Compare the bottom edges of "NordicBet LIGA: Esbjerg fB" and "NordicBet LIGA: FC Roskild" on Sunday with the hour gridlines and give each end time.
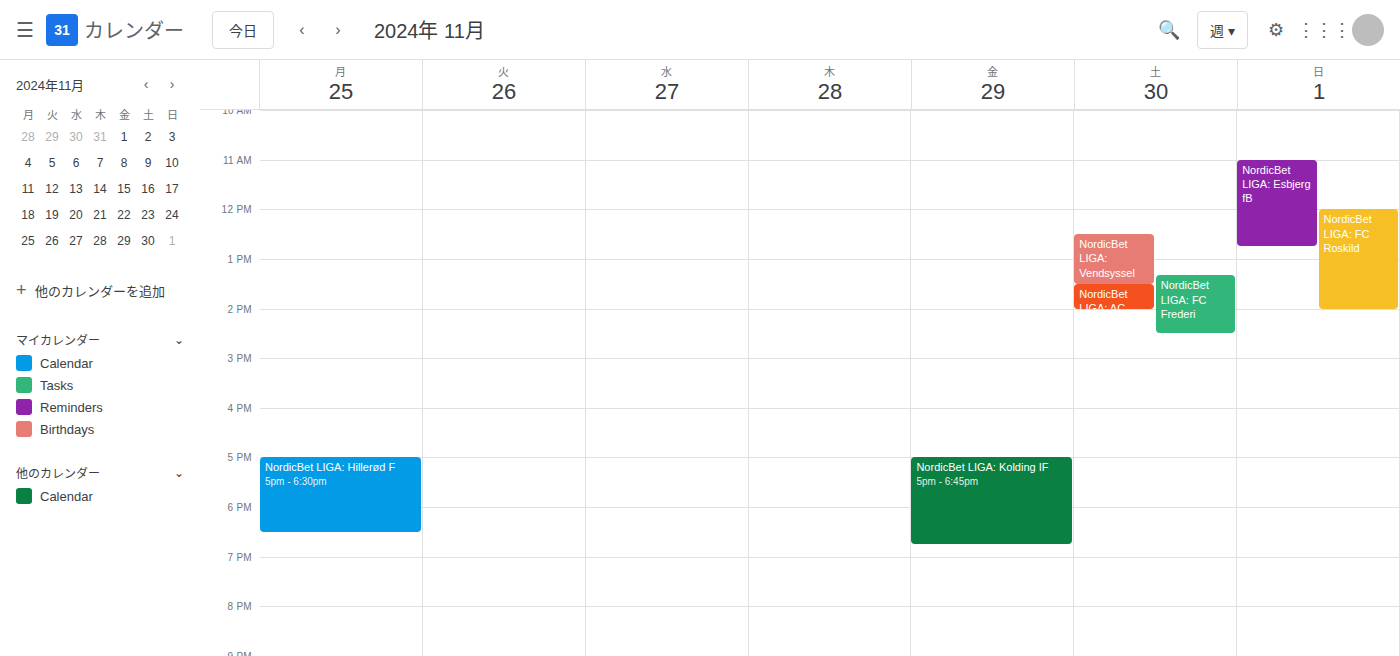
"NordicBet LIGA: Esbjerg fB": 12:45 PM, neither: three quarters of the way from the 12 PM line to the 1 PM line. "NordicBet LIGA: FC Roskild": 2:00 PM, exactly on the 2 PM line.